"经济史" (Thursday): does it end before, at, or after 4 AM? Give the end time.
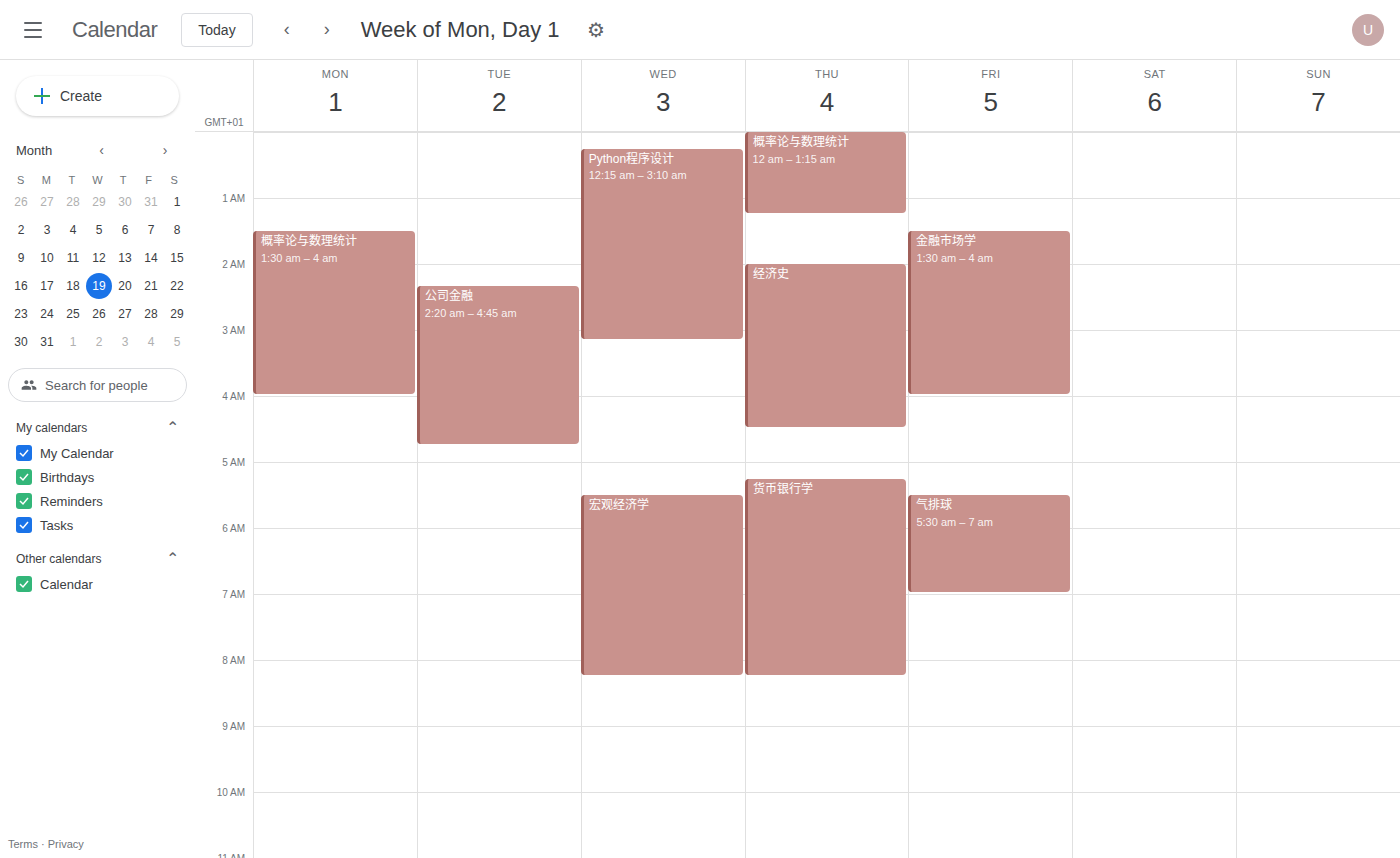
4:30 AM -- after 4 AM, 30 minutes below the 4 AM line.